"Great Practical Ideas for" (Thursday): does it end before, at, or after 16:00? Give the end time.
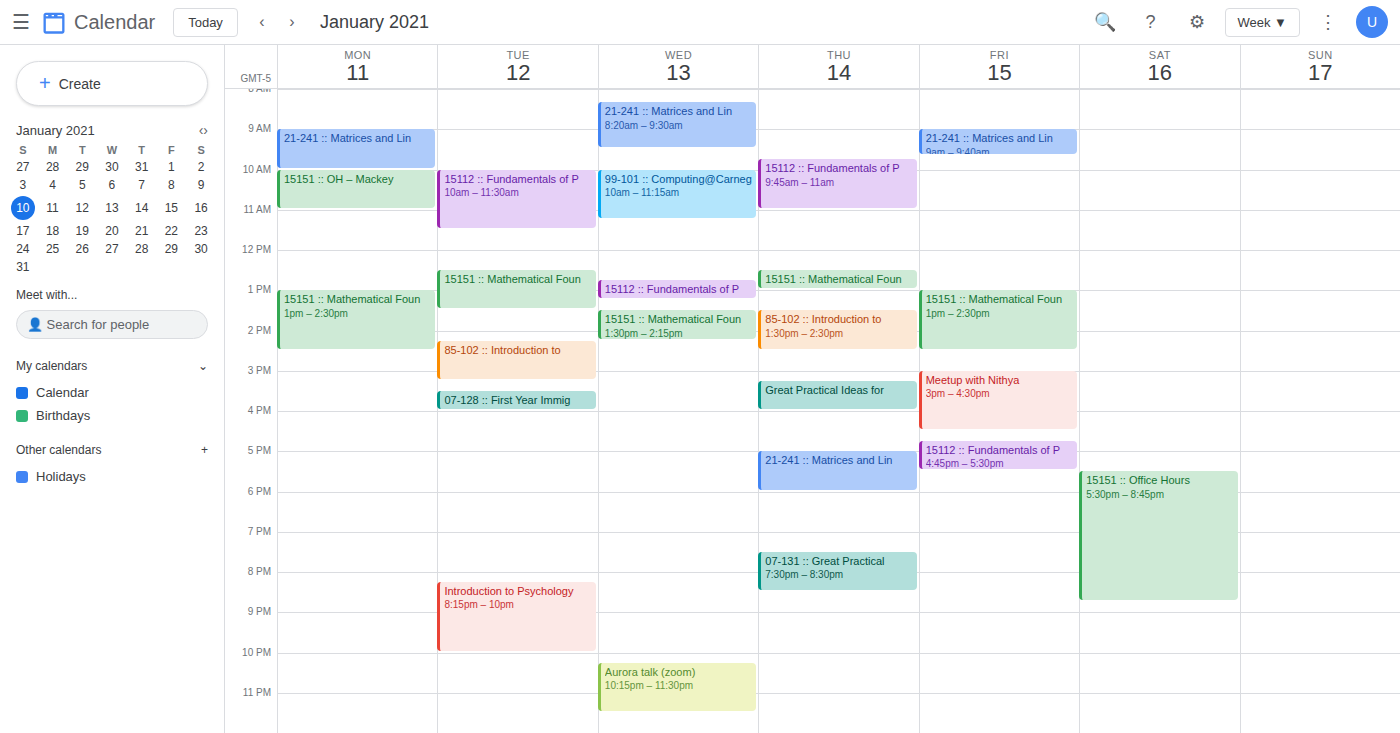
16:00 -- exactly at 16:00, on the 16:00 line.